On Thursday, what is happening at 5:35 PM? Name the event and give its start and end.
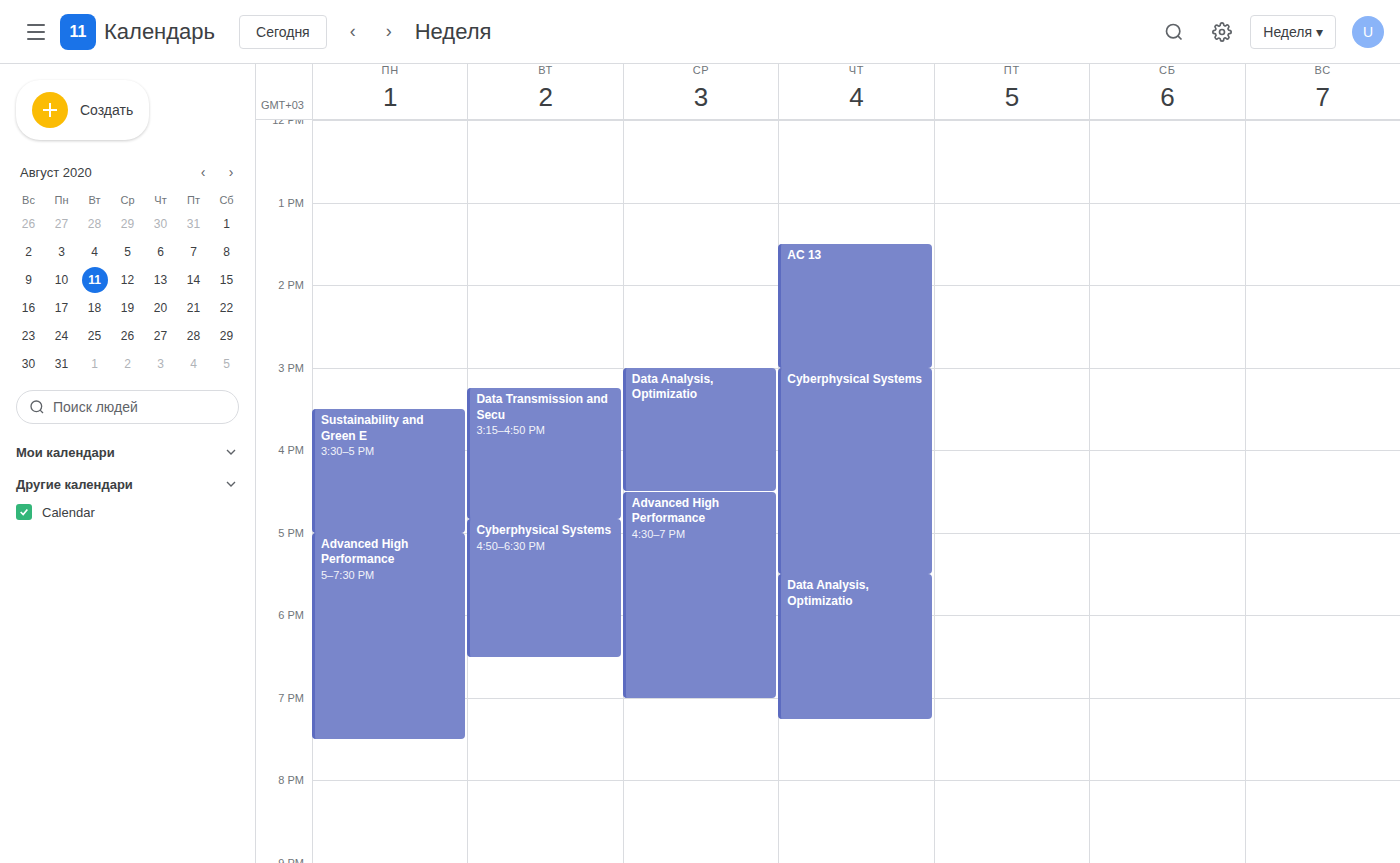
"Data Analysis, Optimizatio", 5:30 PM to 7:15 PM